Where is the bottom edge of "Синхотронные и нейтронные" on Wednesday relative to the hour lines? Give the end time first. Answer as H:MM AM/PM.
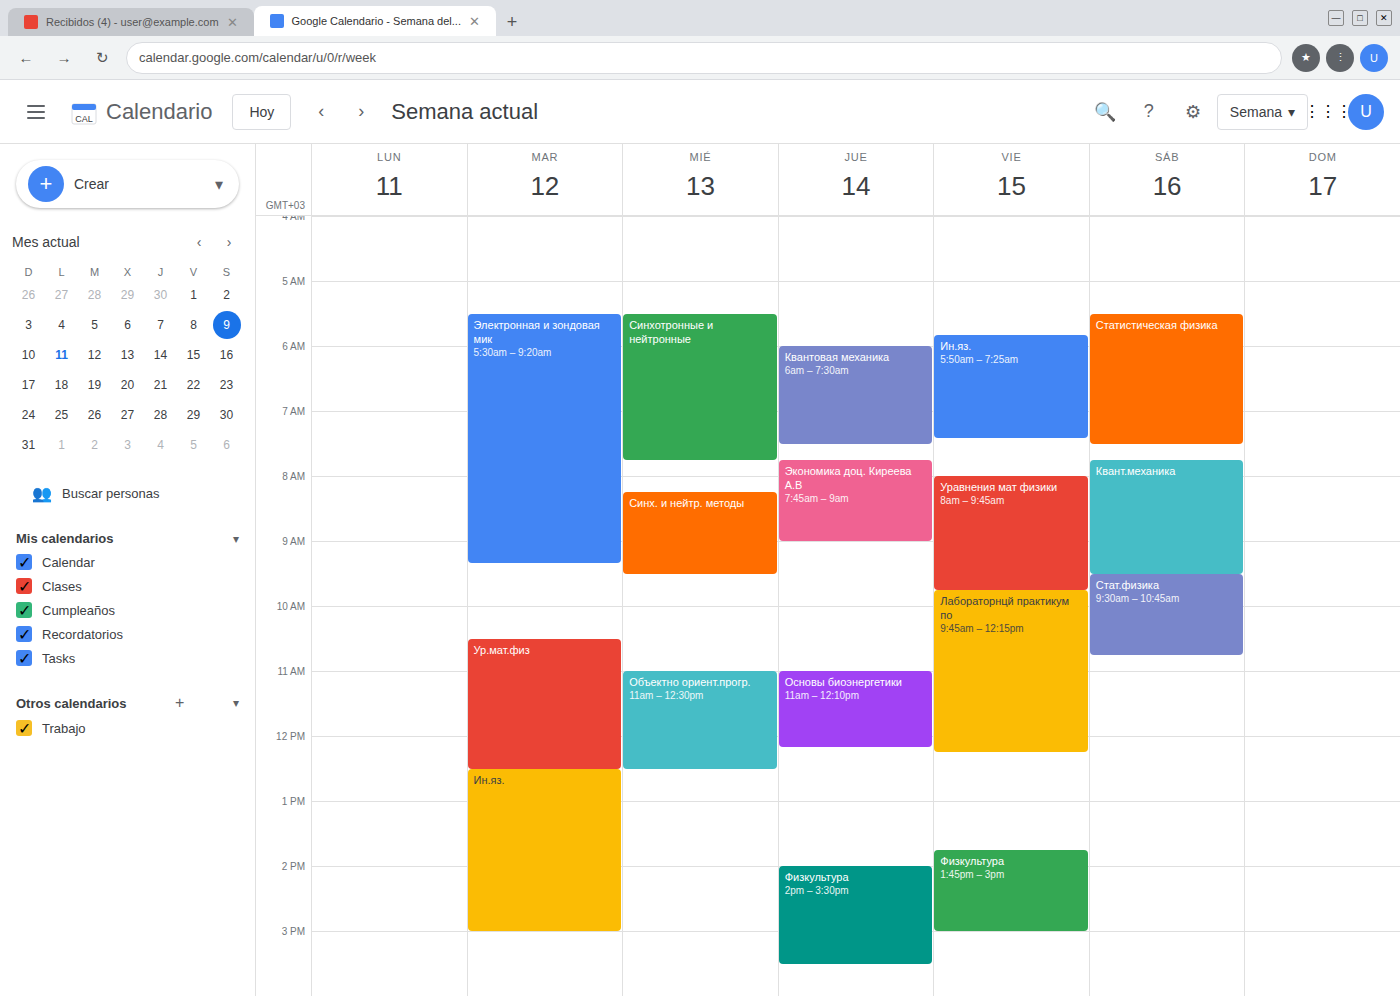
7:45 AM -- neither: three quarters of the way from the 7 AM line to the 8 AM line.